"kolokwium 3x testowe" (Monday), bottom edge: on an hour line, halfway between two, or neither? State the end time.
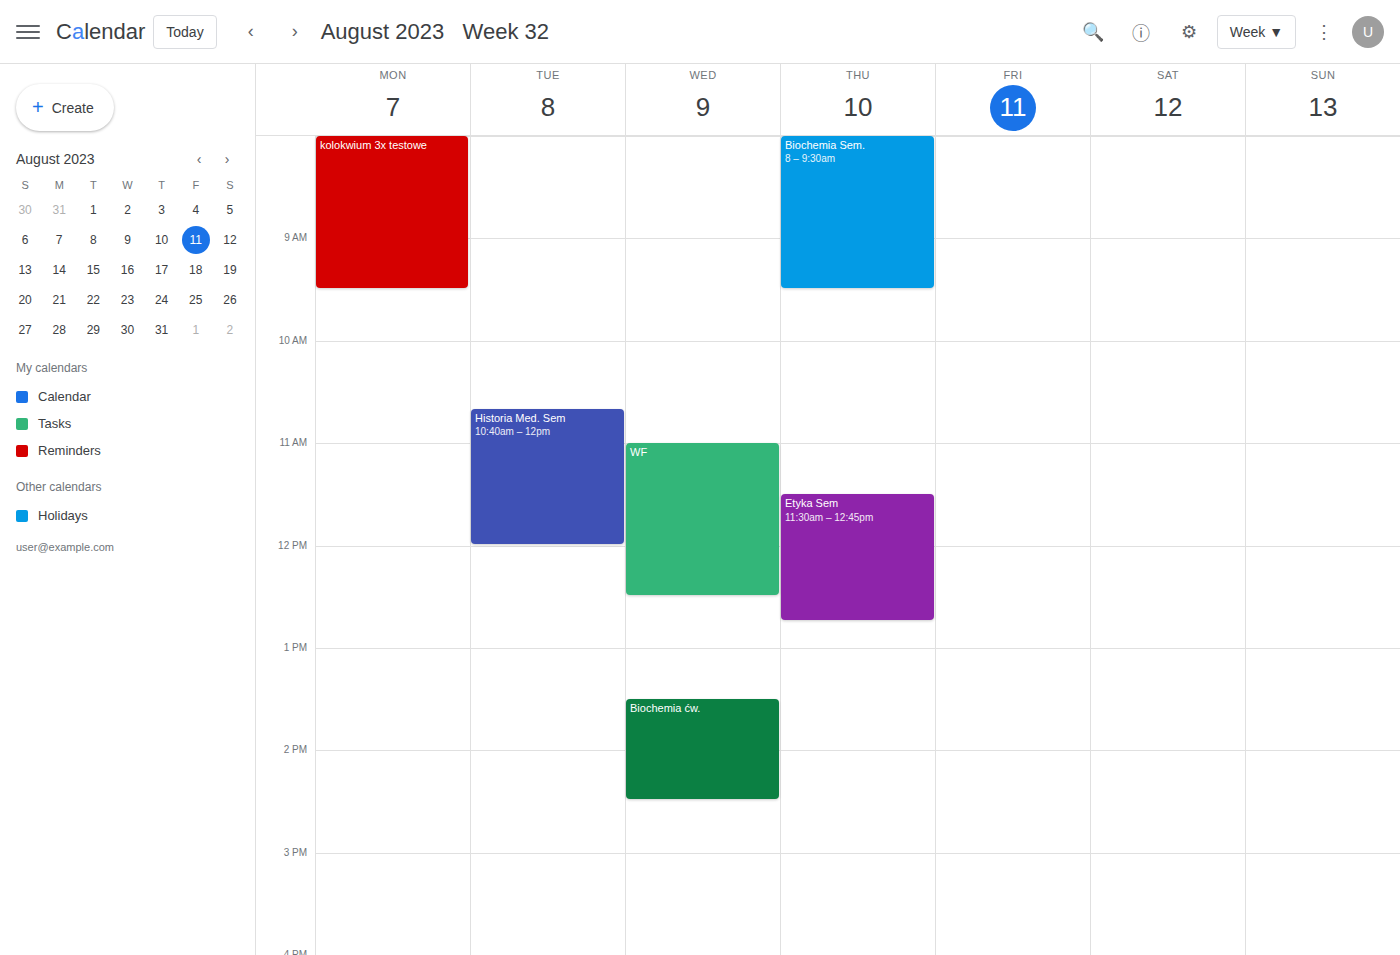
9:30 AM -- halfway between the 9 AM and 10 AM lines.